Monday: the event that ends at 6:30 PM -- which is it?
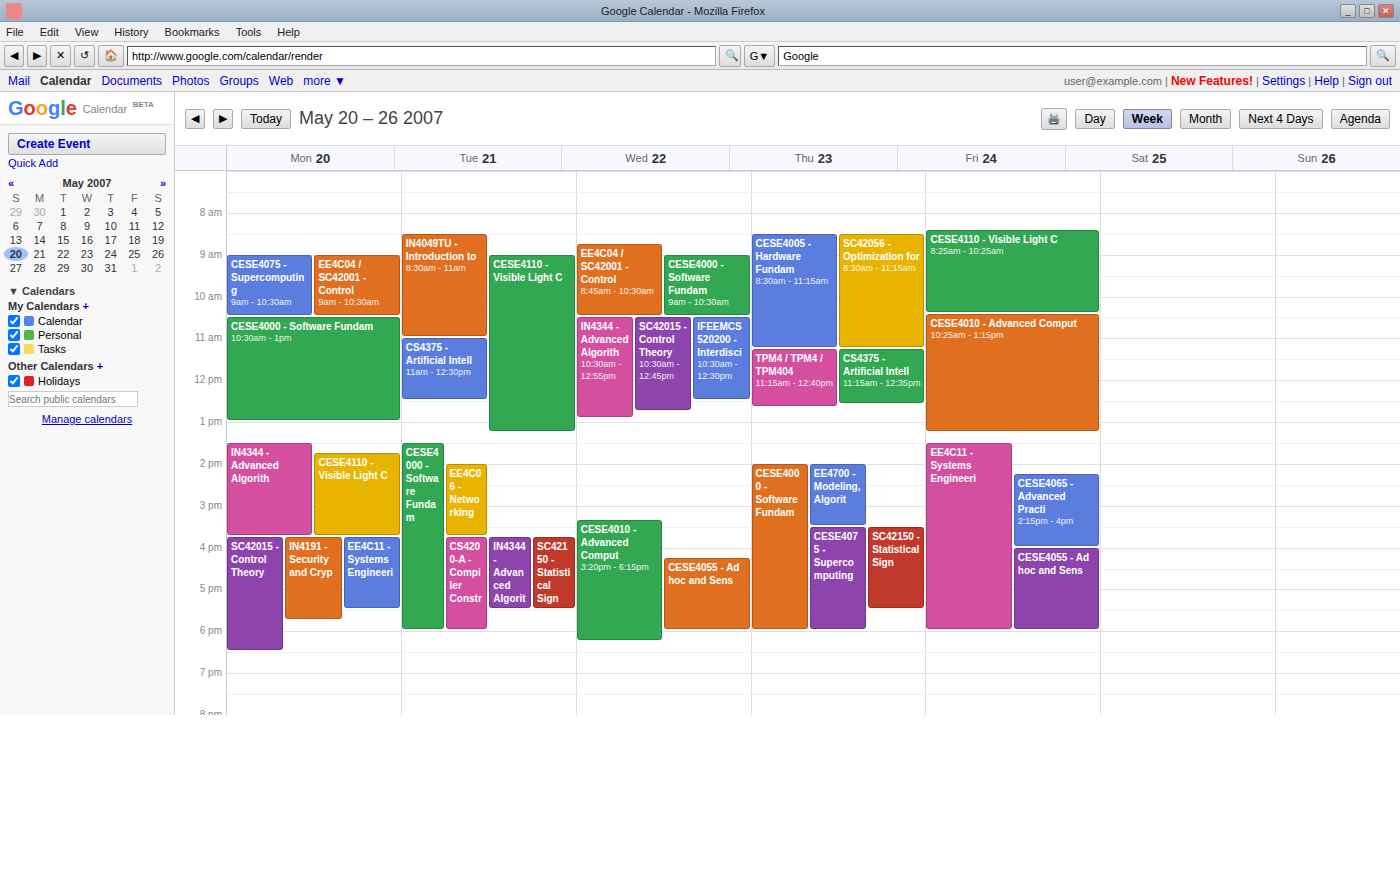
"SC42015 - Control Theory"